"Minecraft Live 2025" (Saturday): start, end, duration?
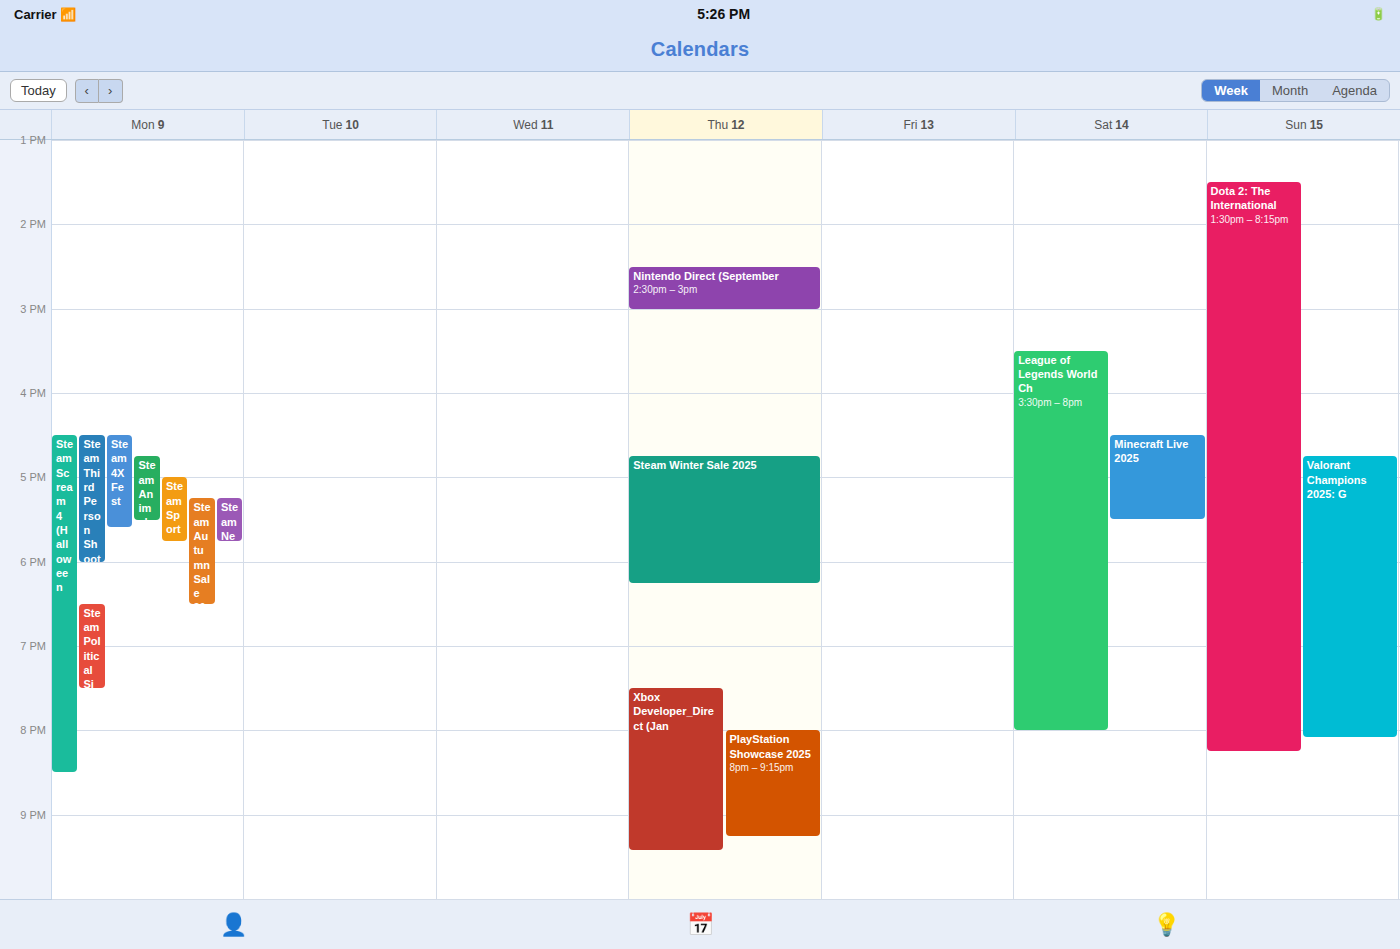
4:30 PM to 5:30 PM, 1 hour